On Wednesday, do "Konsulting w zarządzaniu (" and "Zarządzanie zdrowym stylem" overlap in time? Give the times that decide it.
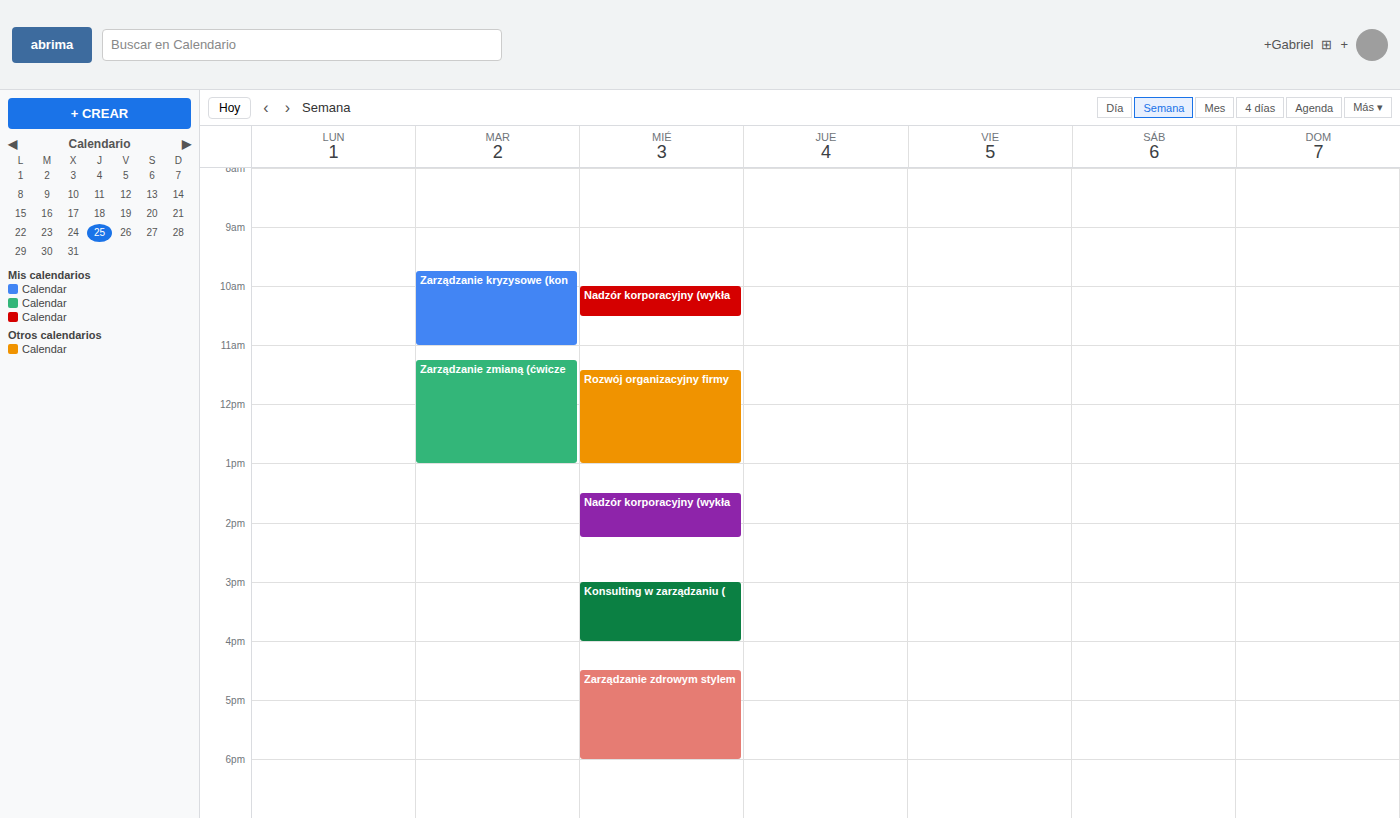
"Konsulting w zarządzaniu (" ends at 4:00 PM and "Zarządzanie zdrowym stylem" starts at 4:30 PM -- no overlap.